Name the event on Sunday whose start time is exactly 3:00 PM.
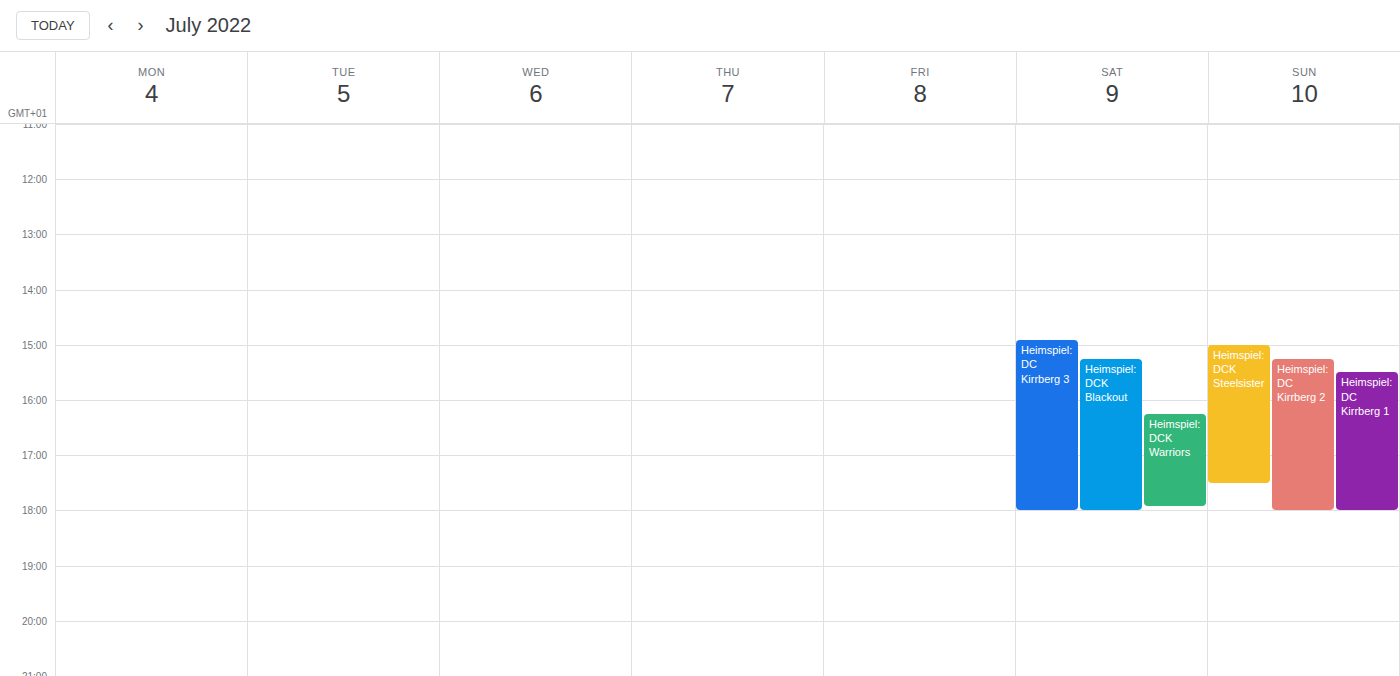
"Heimspiel: DCK Steelsister"